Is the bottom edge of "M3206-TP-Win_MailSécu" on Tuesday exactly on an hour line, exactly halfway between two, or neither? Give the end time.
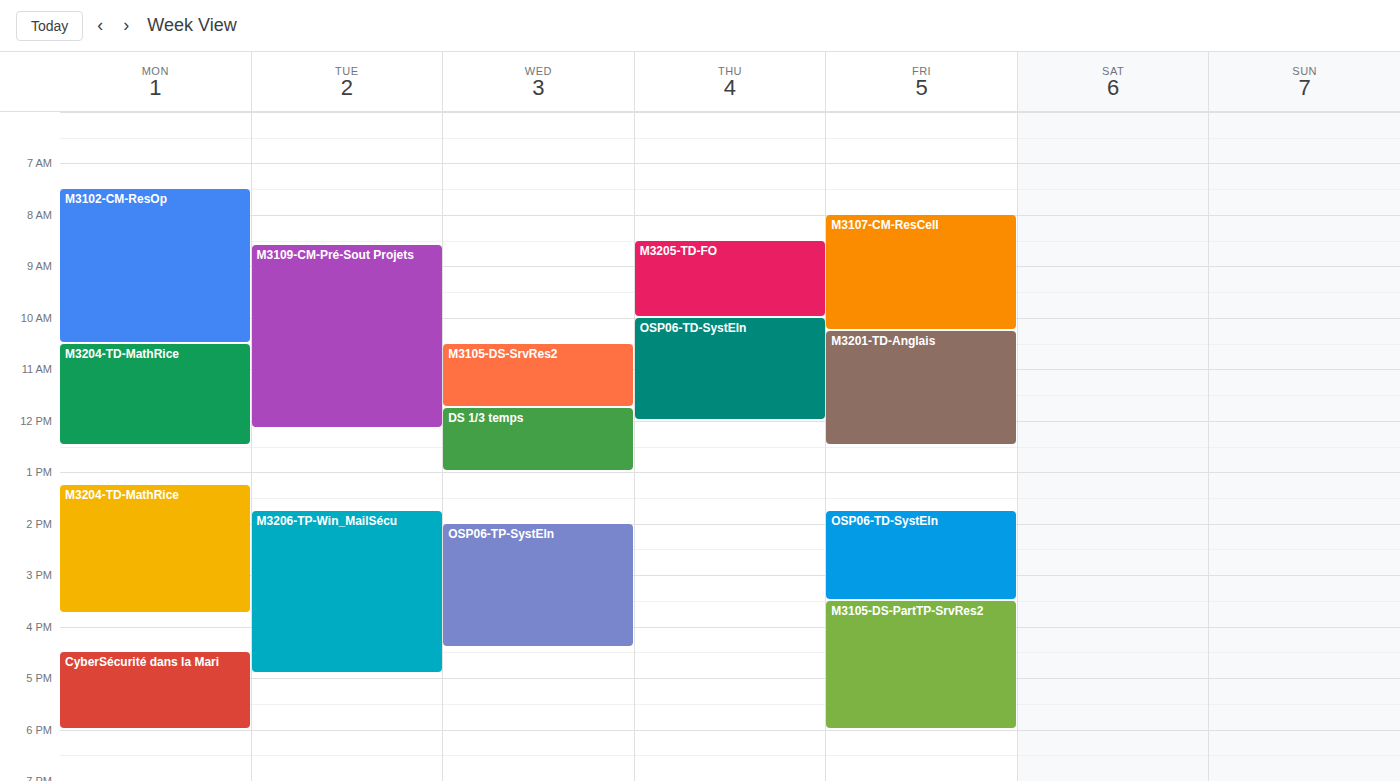
4:55 PM -- neither: 55 minutes below the 4 PM line and 5 minutes above the 5 PM line.